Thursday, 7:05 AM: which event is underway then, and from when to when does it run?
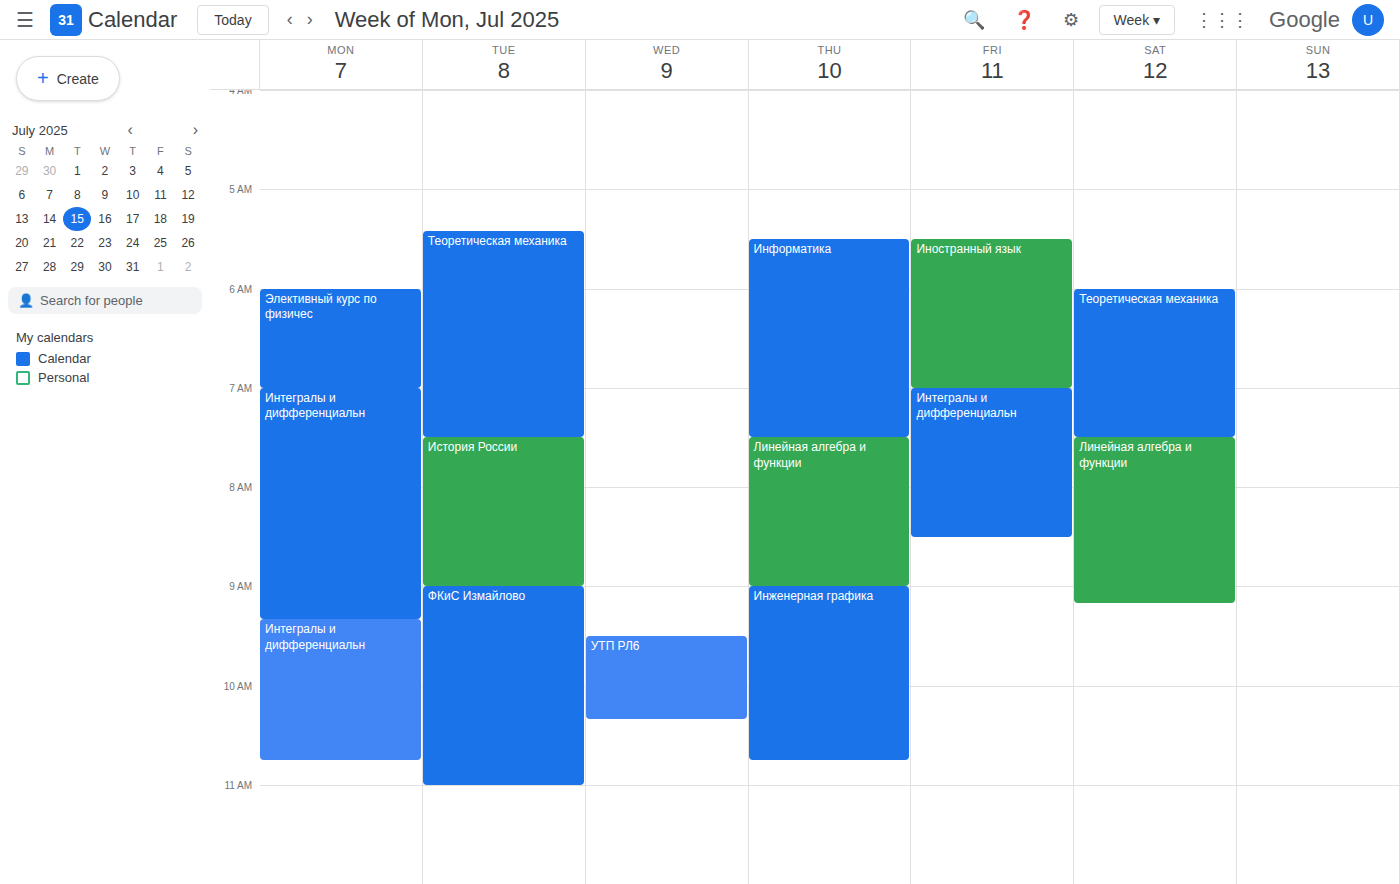
"Информатика", 5:30 AM to 7:30 AM